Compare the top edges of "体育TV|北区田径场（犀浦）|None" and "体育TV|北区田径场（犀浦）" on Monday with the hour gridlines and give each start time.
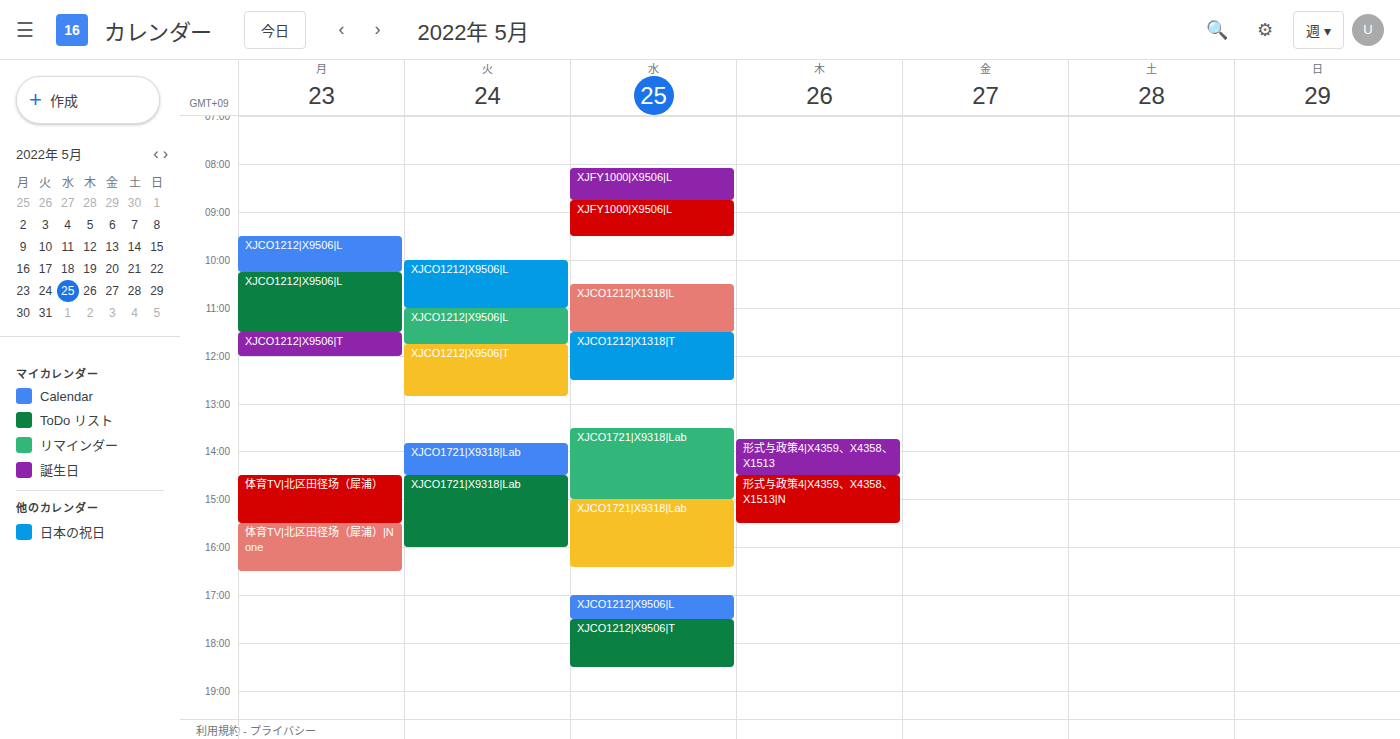
"体育TV|北区田径场（犀浦）|None": 3:30 PM, halfway between the 3 PM and 4 PM lines. "体育TV|北区田径场（犀浦）": 2:30 PM, halfway between the 2 PM and 3 PM lines.